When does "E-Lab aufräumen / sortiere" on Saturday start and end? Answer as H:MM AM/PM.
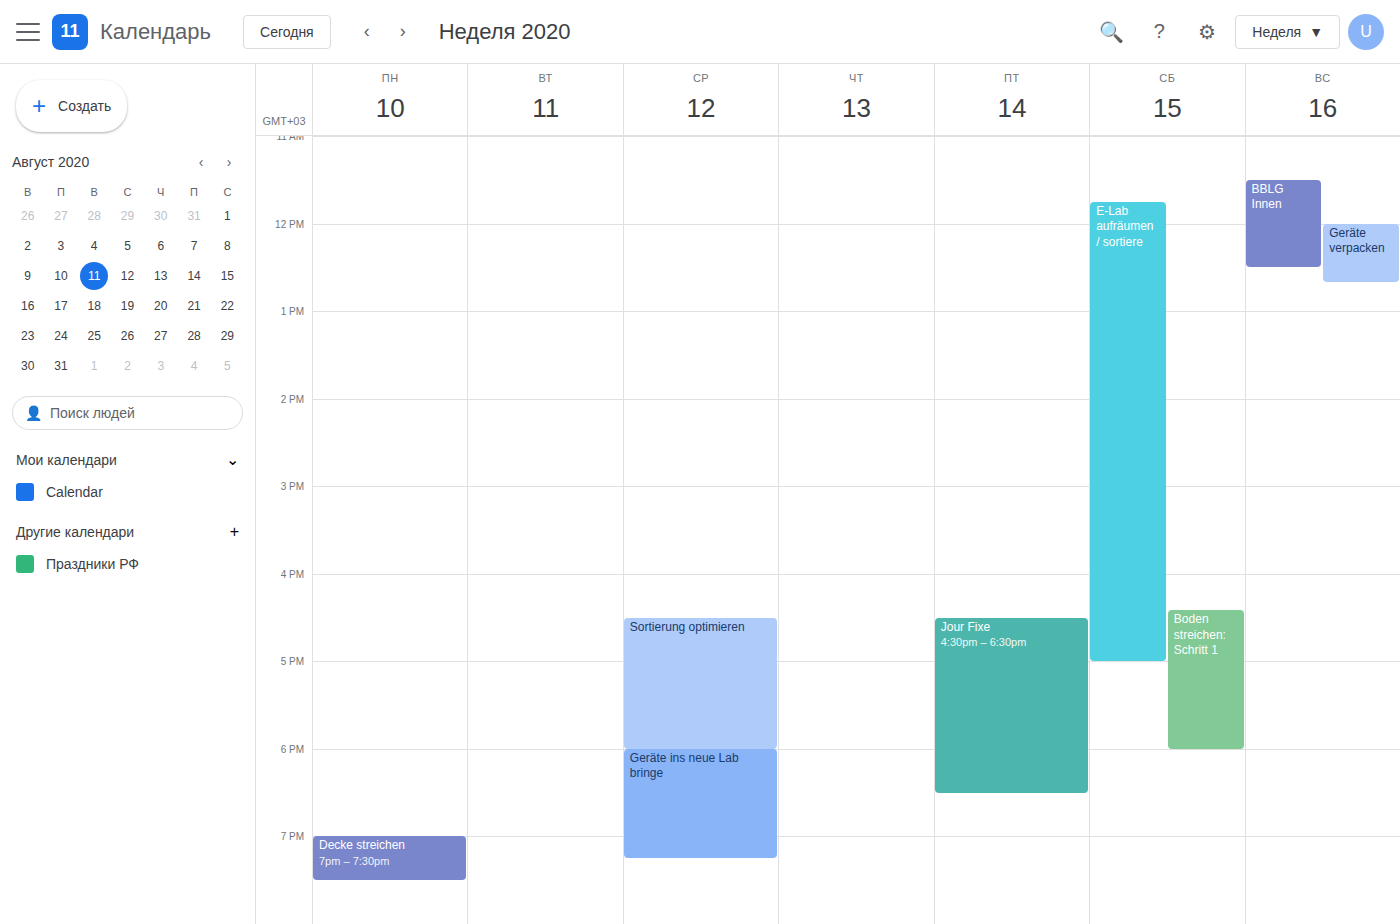
11:45 AM to 5:00 PM